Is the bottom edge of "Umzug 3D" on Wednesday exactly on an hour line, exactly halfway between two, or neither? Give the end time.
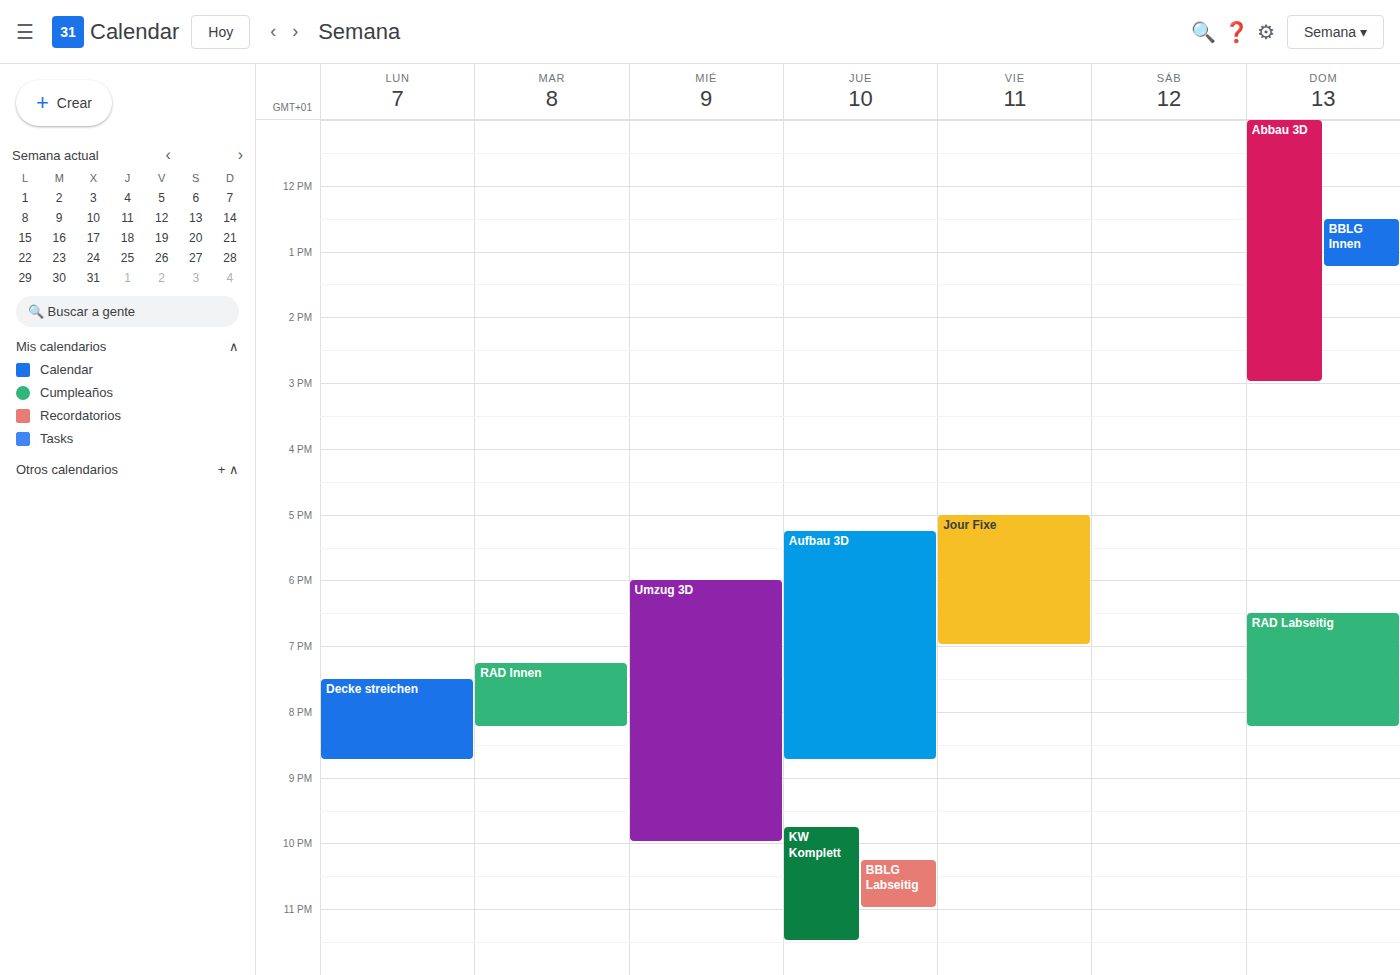
10:00 PM -- exactly on the 10 PM line.